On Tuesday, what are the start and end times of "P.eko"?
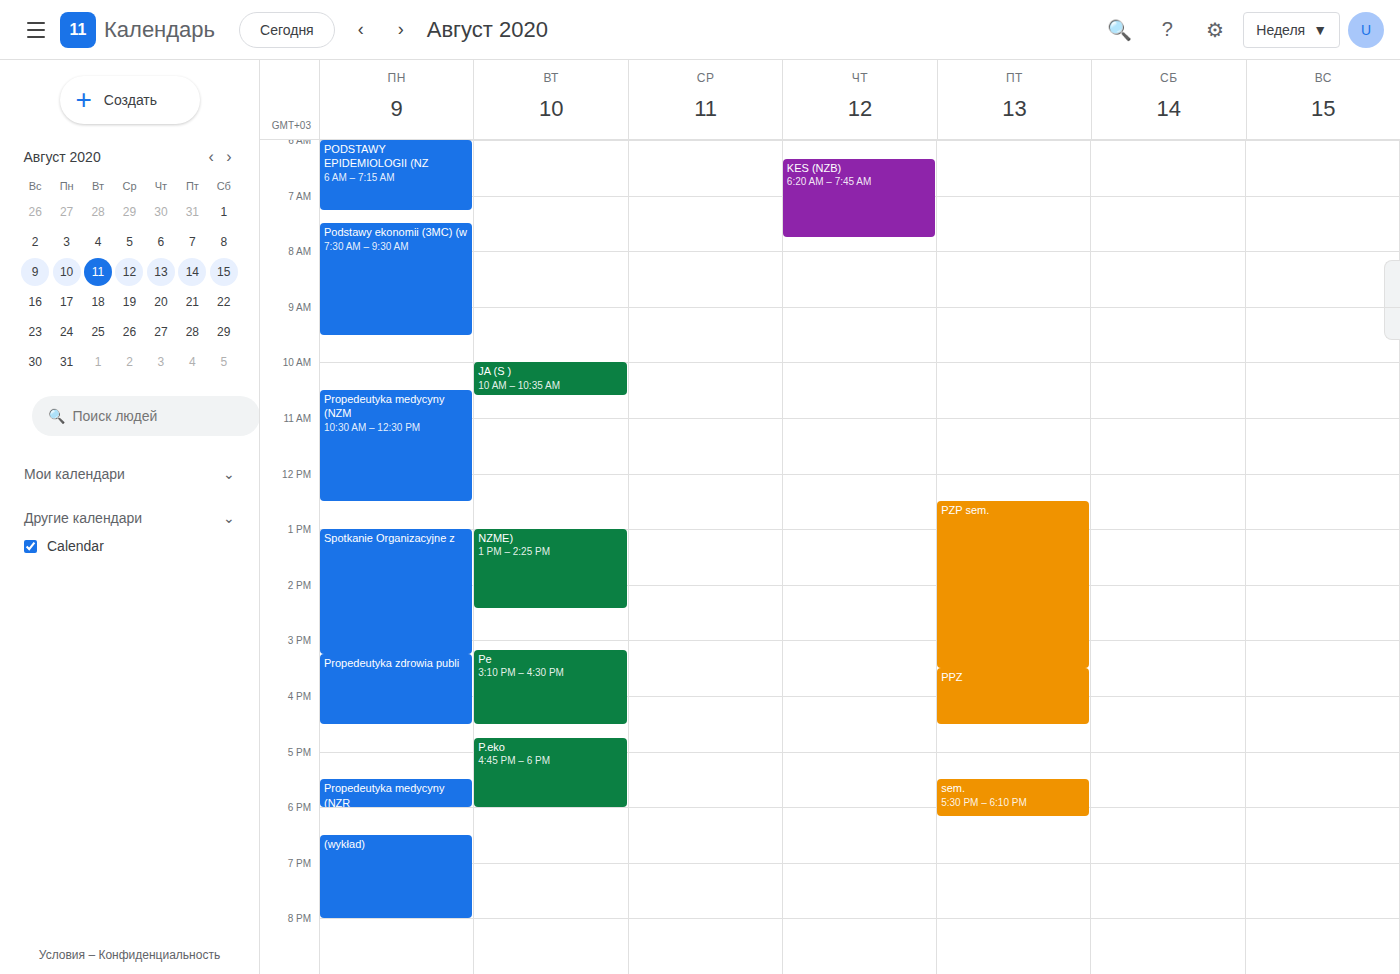
4:45 PM to 6:00 PM